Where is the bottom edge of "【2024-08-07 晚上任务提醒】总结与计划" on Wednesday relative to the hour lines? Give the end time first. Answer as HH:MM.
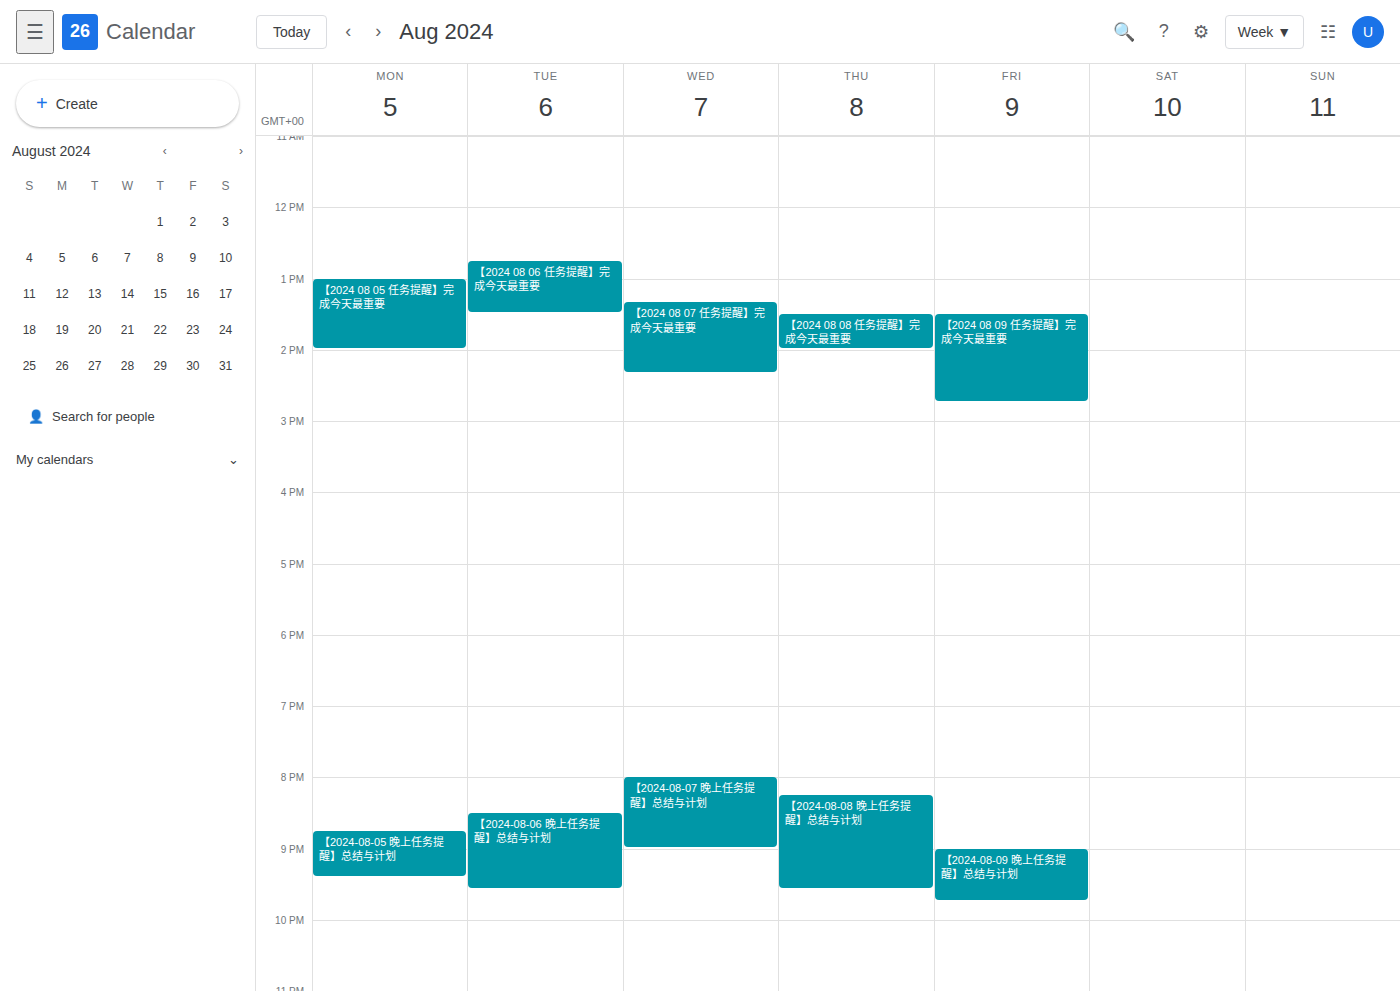
21:00 -- exactly on the 21:00 line.